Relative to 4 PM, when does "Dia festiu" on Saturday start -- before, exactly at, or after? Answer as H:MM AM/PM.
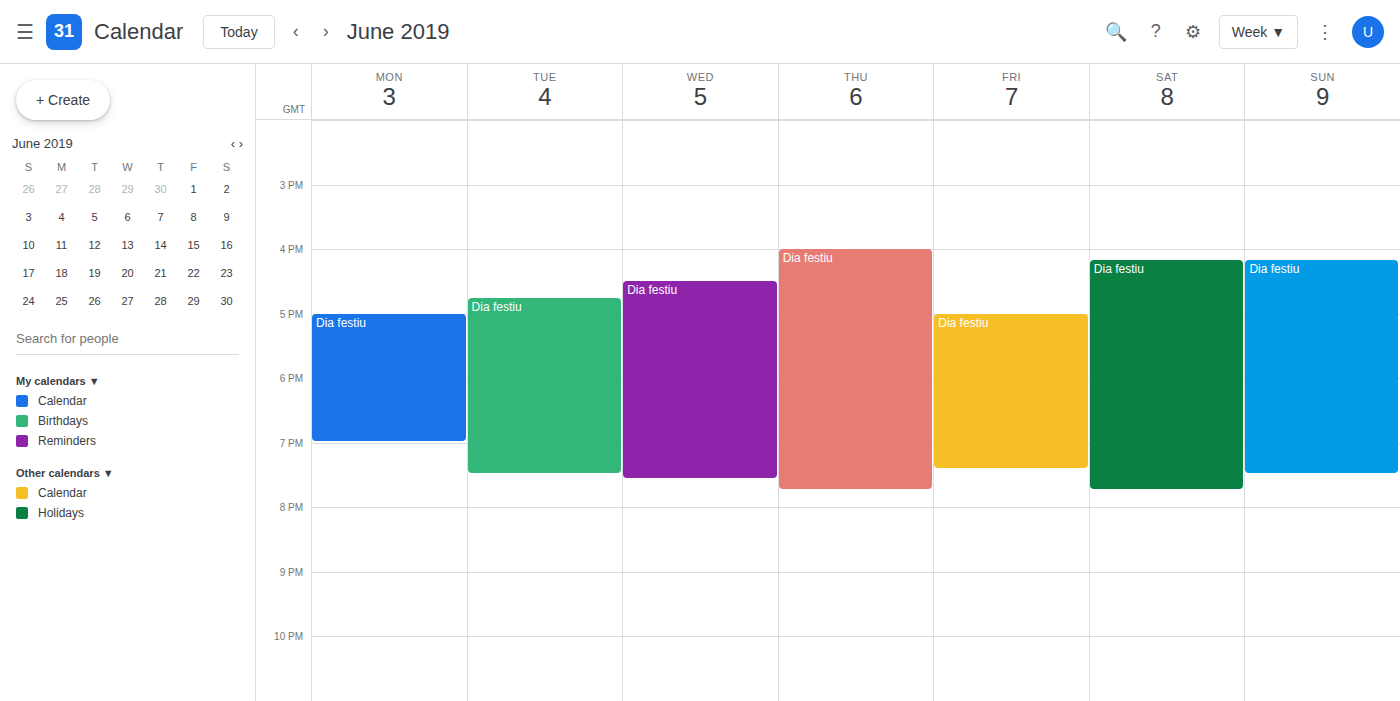
4:10 PM -- after 4 PM, 10 minutes below the 4 PM line.